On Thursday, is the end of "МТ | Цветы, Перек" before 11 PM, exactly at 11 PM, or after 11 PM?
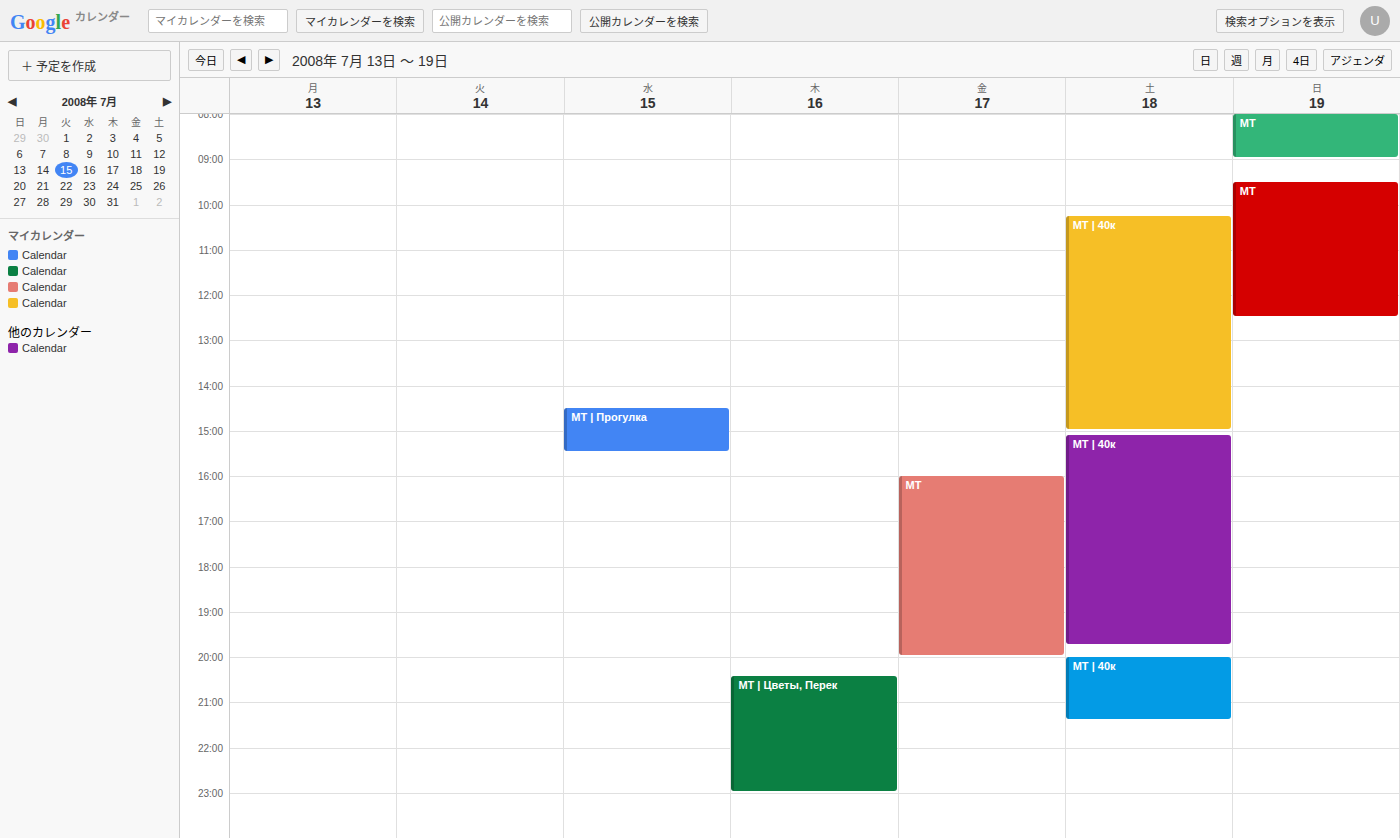
11:00 PM -- exactly at 11 PM, on the 11 PM line.